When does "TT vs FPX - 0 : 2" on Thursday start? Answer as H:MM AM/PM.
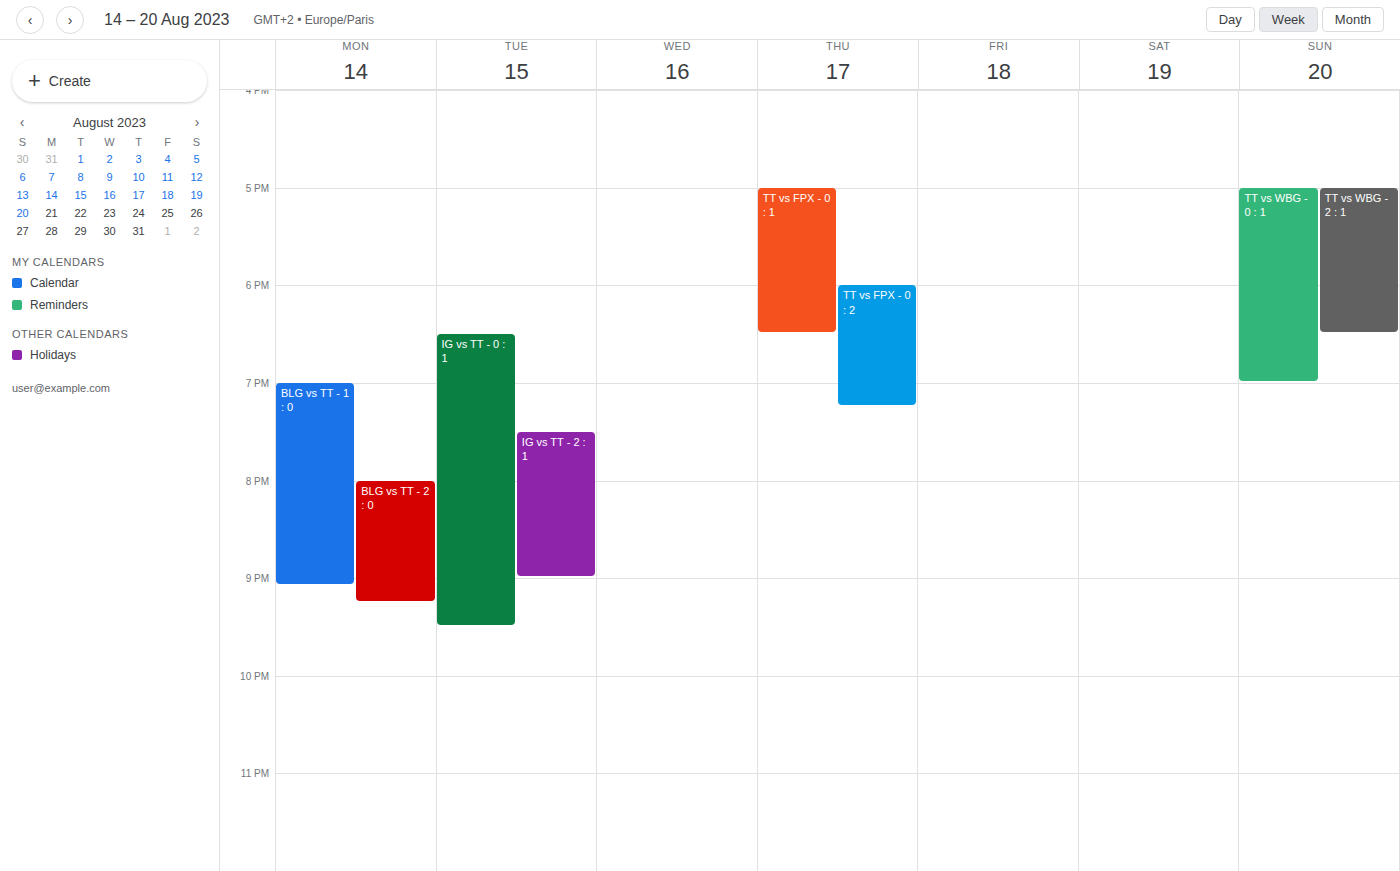
6:00 PM